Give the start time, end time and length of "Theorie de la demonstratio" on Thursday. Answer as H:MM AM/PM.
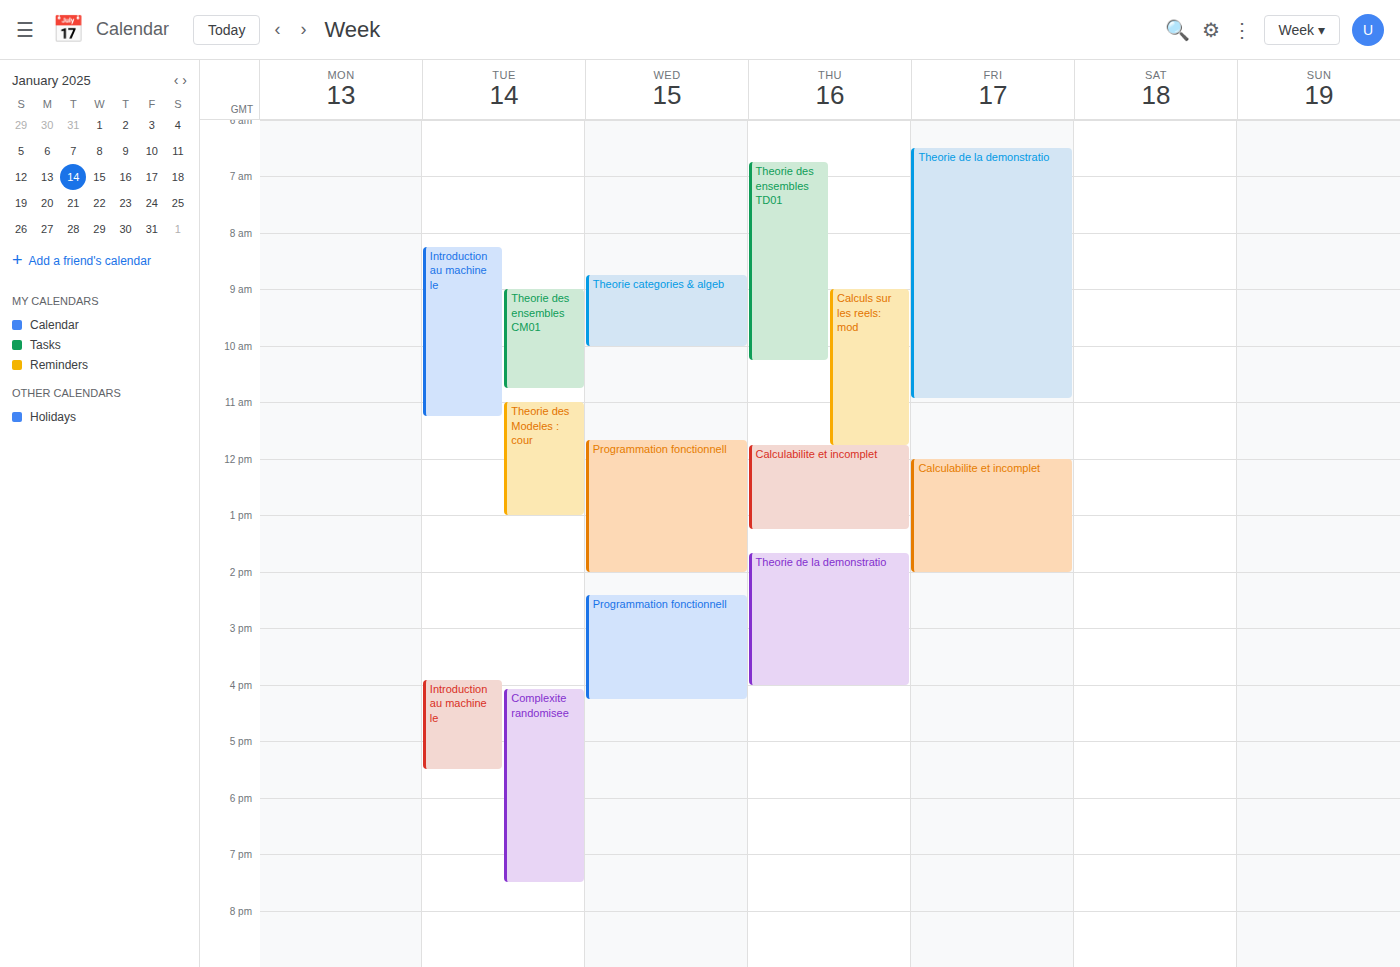
1:40 PM to 4:00 PM, 2 hours 20 minutes